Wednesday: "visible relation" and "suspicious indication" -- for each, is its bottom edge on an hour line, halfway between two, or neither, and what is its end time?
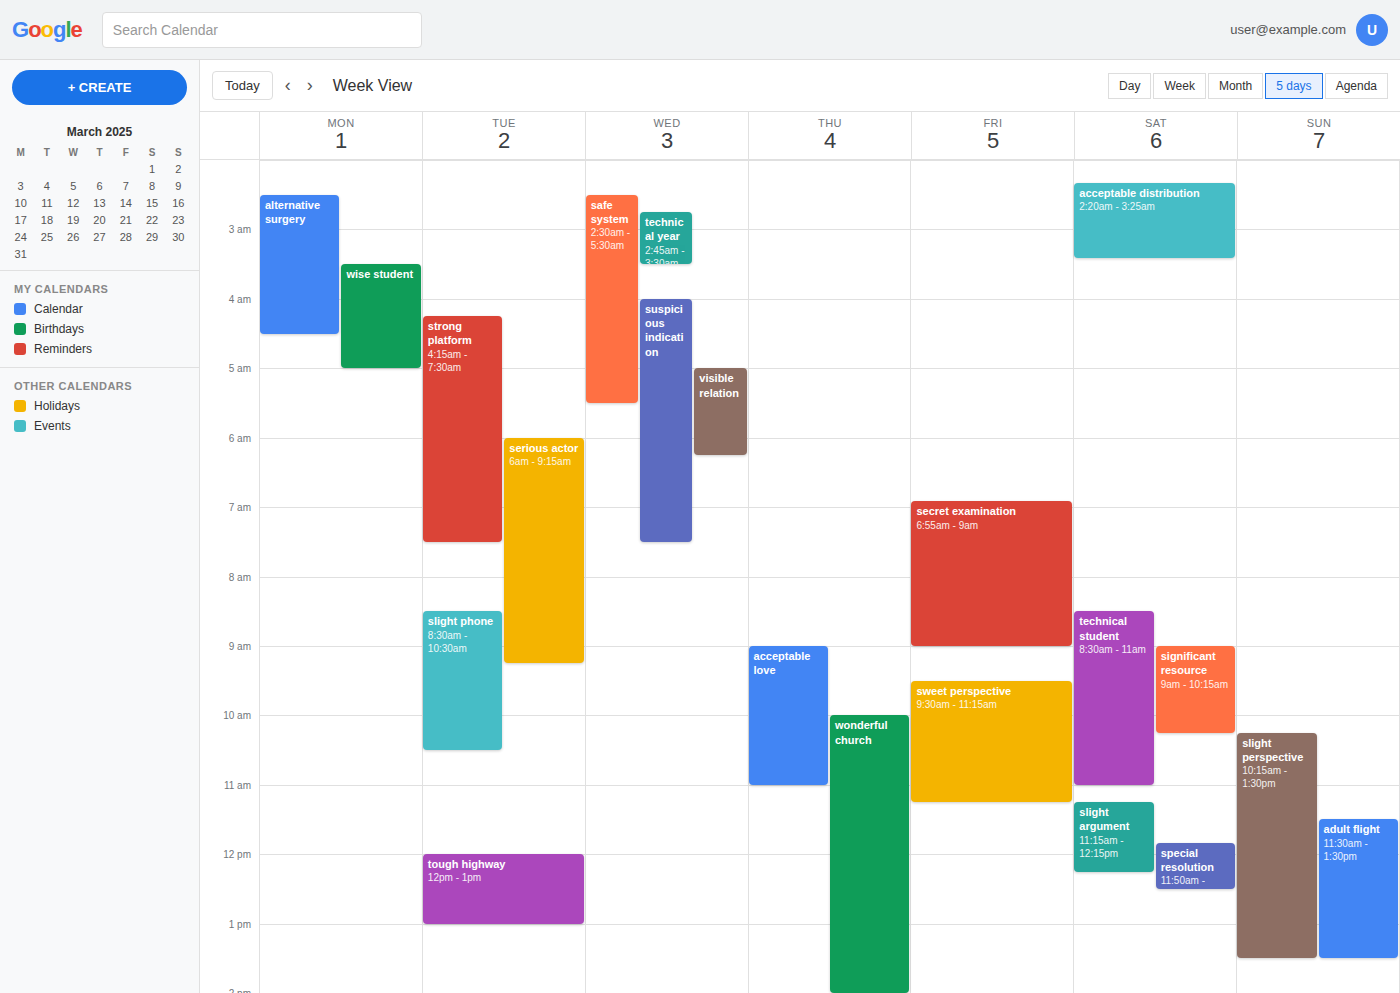
"visible relation": 6:15 AM, neither: a quarter of the way from the 6 AM line to the 7 AM line. "suspicious indication": 7:30 AM, halfway between the 7 AM and 8 AM lines.